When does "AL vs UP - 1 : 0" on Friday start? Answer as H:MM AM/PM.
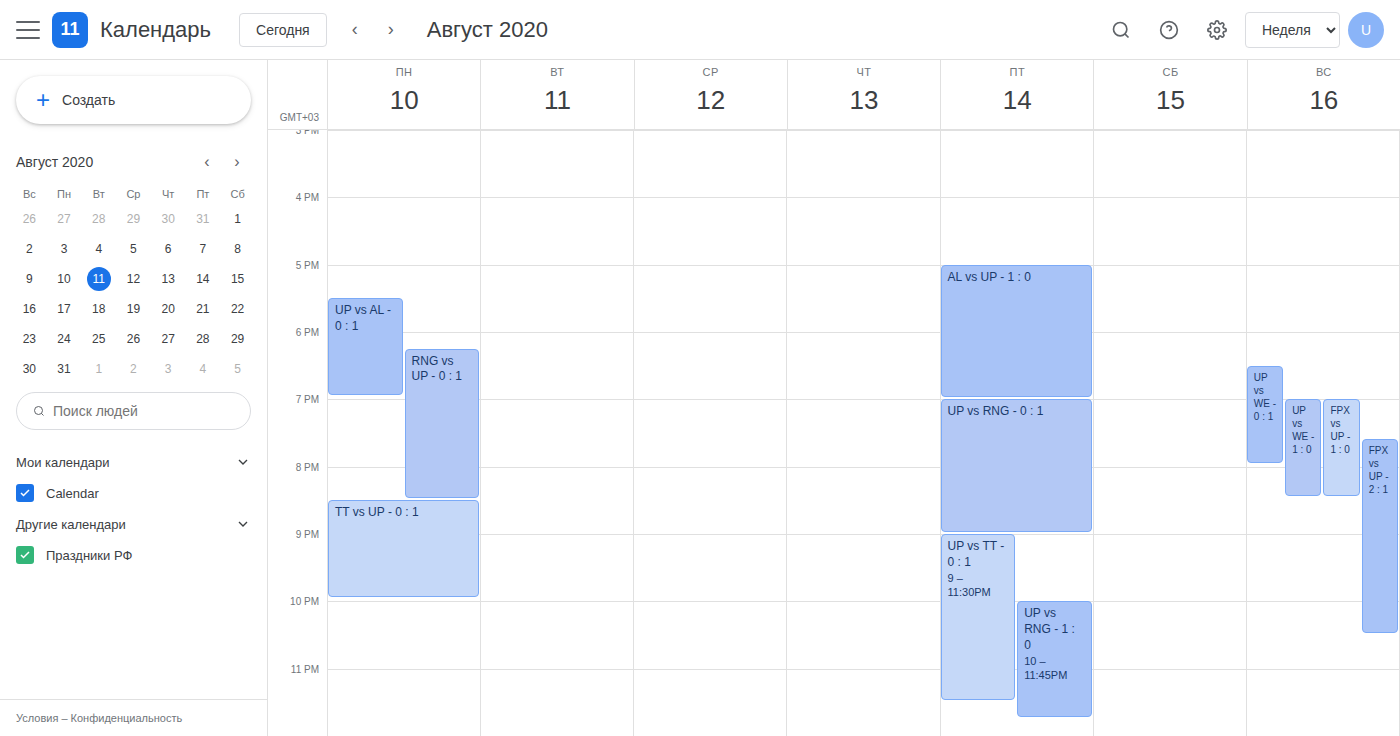
5:00 PM